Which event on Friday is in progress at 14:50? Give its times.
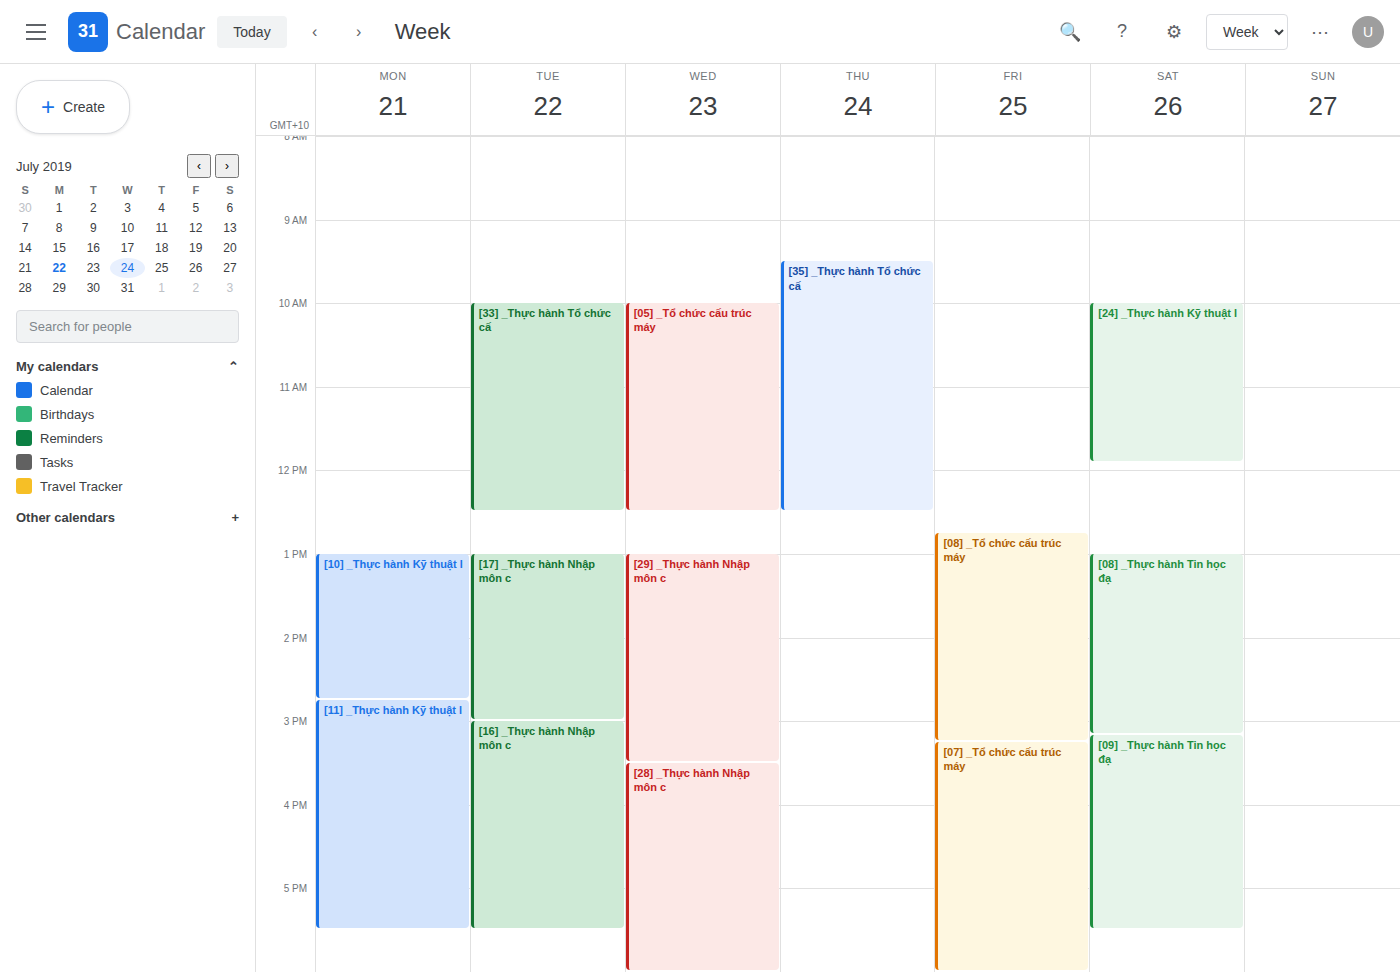
"[08] _Tổ chức cấu trúc máy", 12:45 to 15:15